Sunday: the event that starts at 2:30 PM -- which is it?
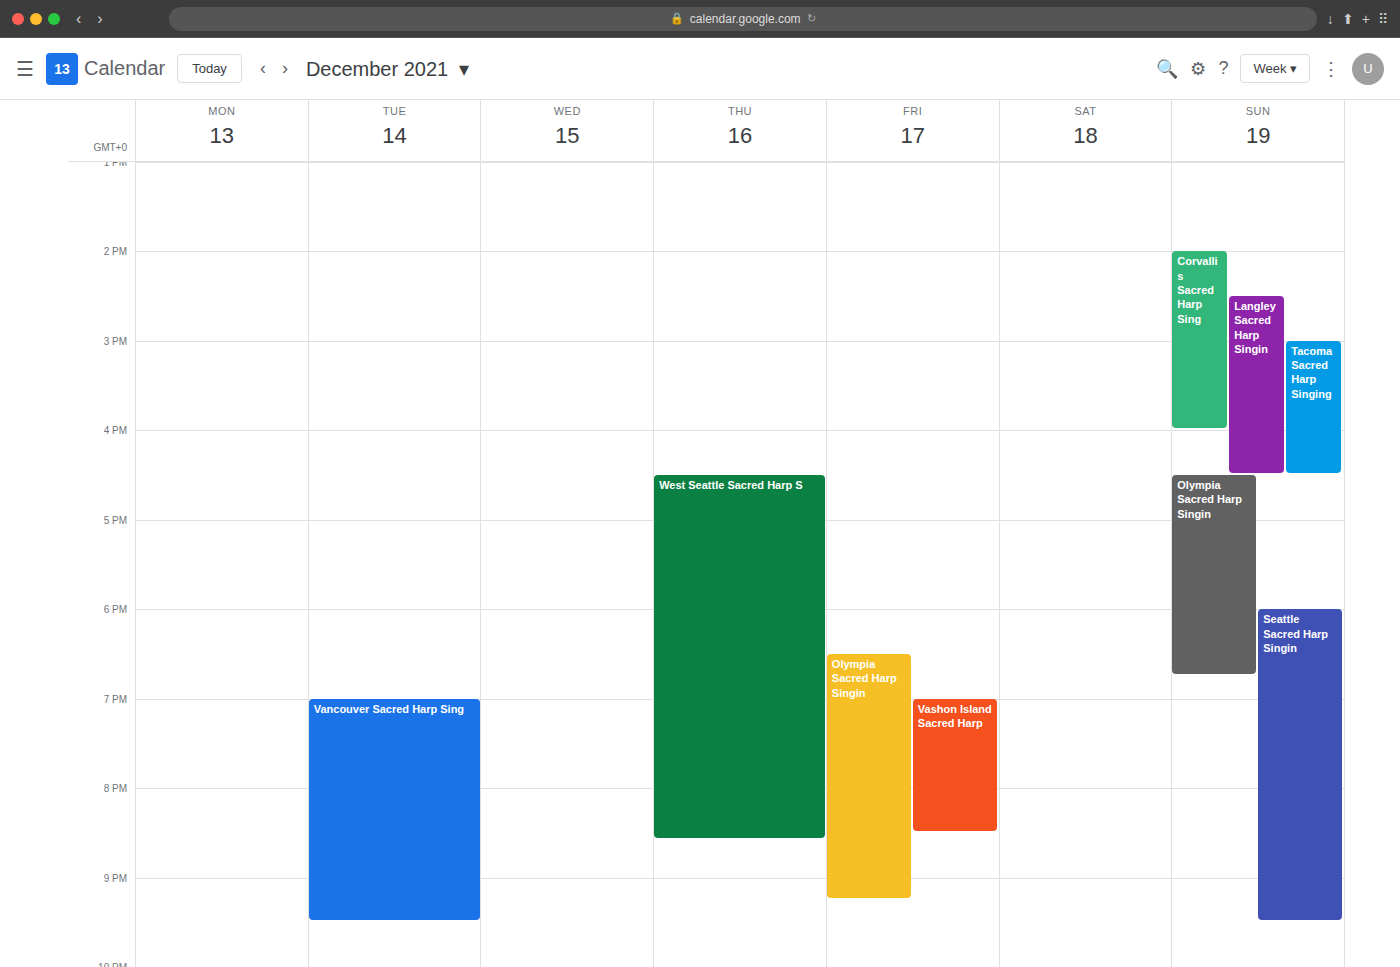
"Langley Sacred Harp Singin"